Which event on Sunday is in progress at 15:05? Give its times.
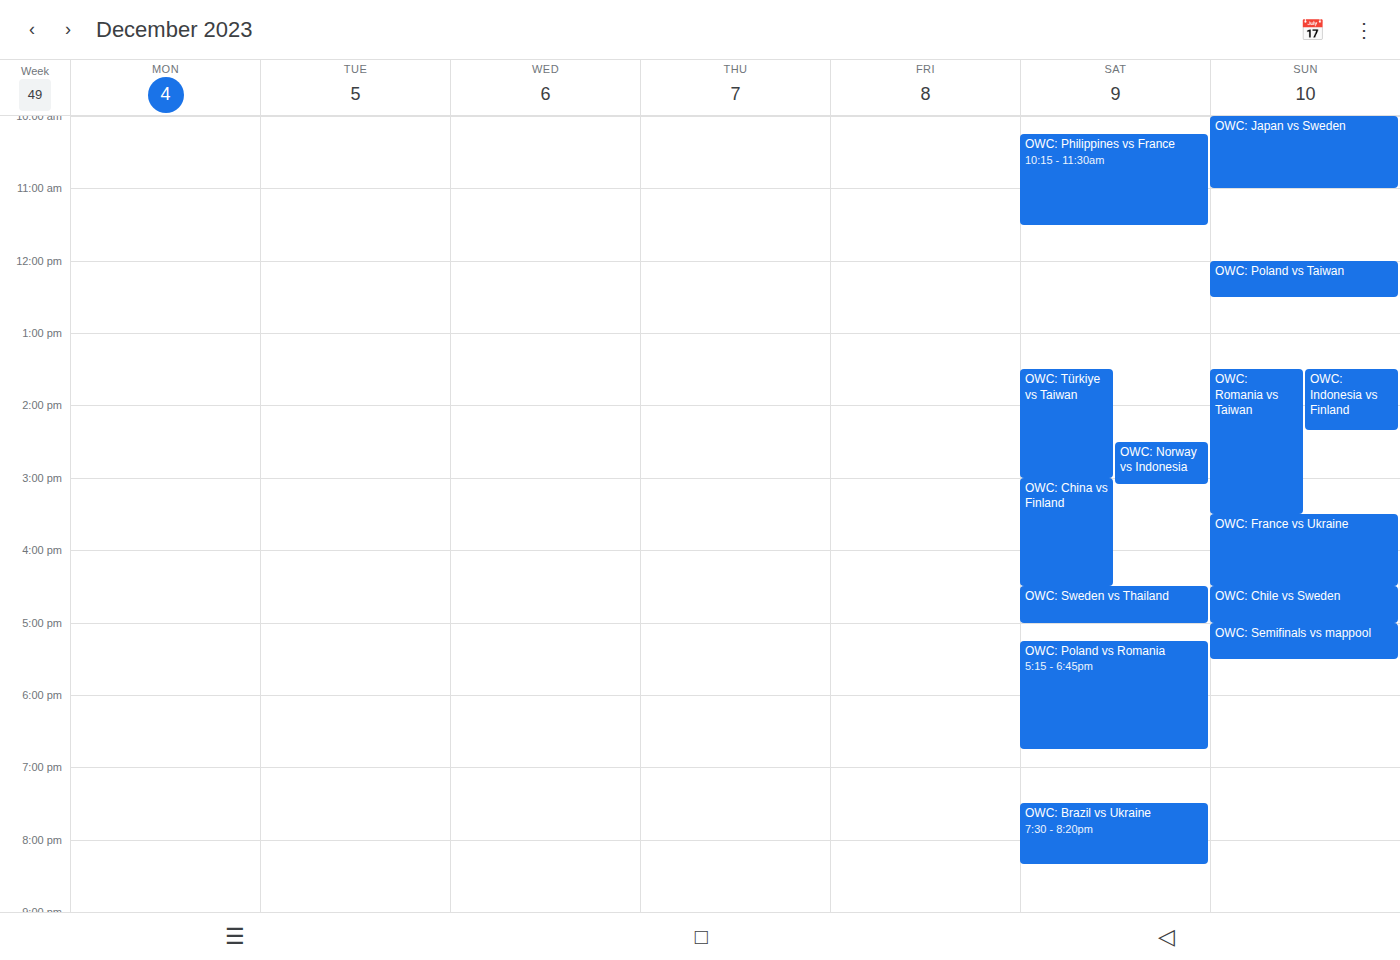
"OWC: Romania vs Taiwan", 13:30 to 15:30